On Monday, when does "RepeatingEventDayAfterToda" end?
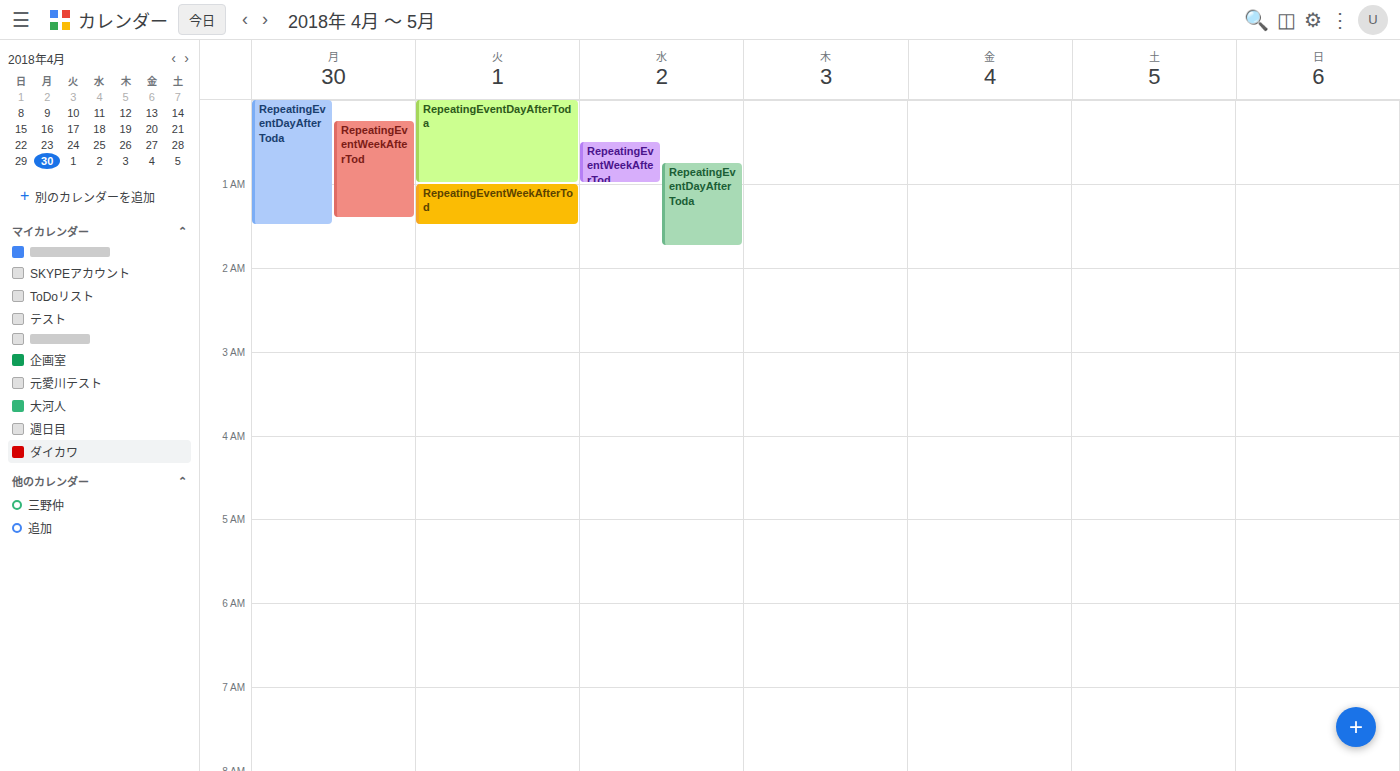
01:30